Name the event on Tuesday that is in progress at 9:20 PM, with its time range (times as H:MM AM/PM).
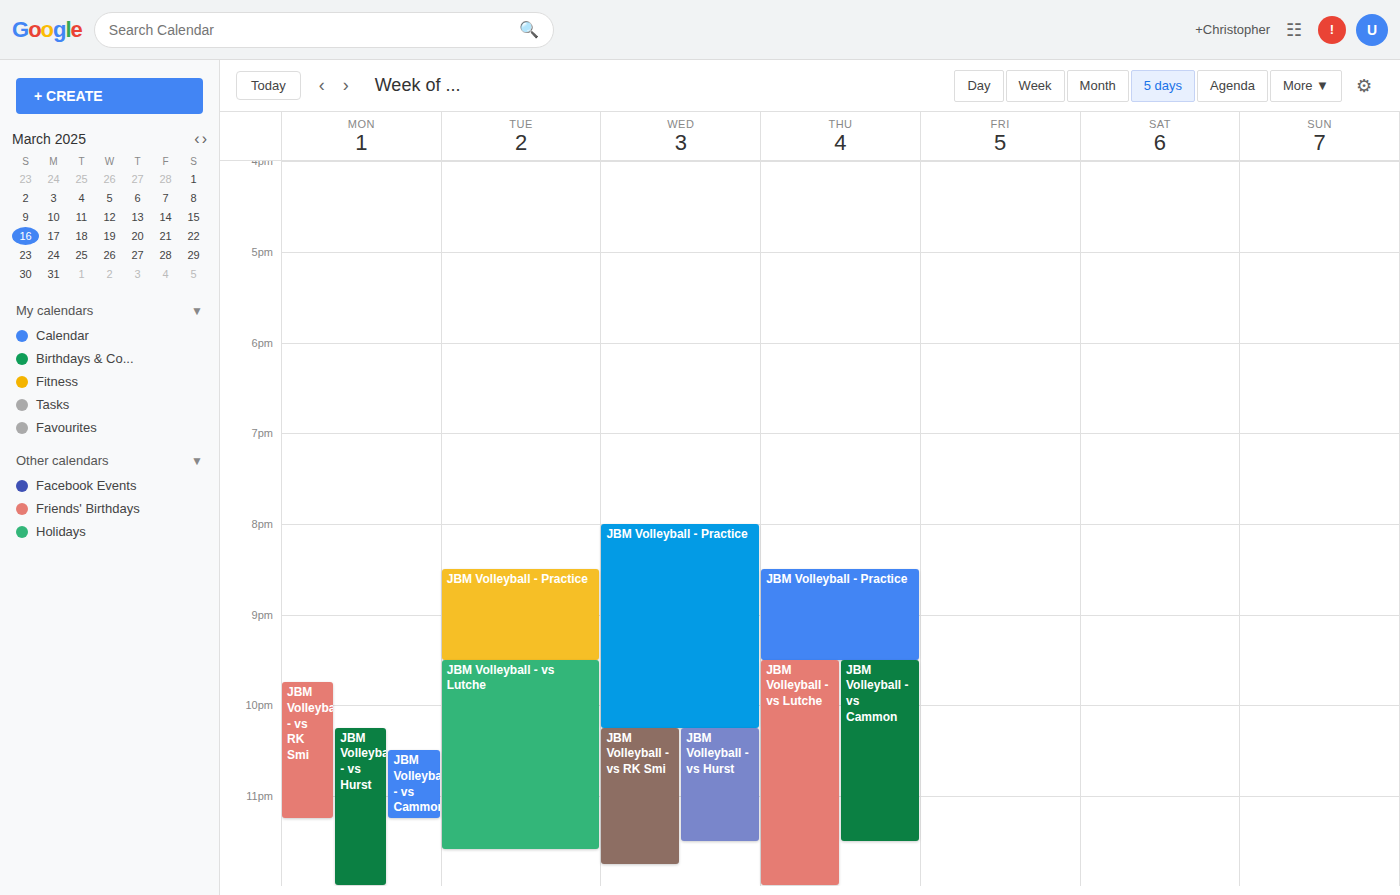
"JBM Volleyball - Practice", 8:30 PM to 9:30 PM